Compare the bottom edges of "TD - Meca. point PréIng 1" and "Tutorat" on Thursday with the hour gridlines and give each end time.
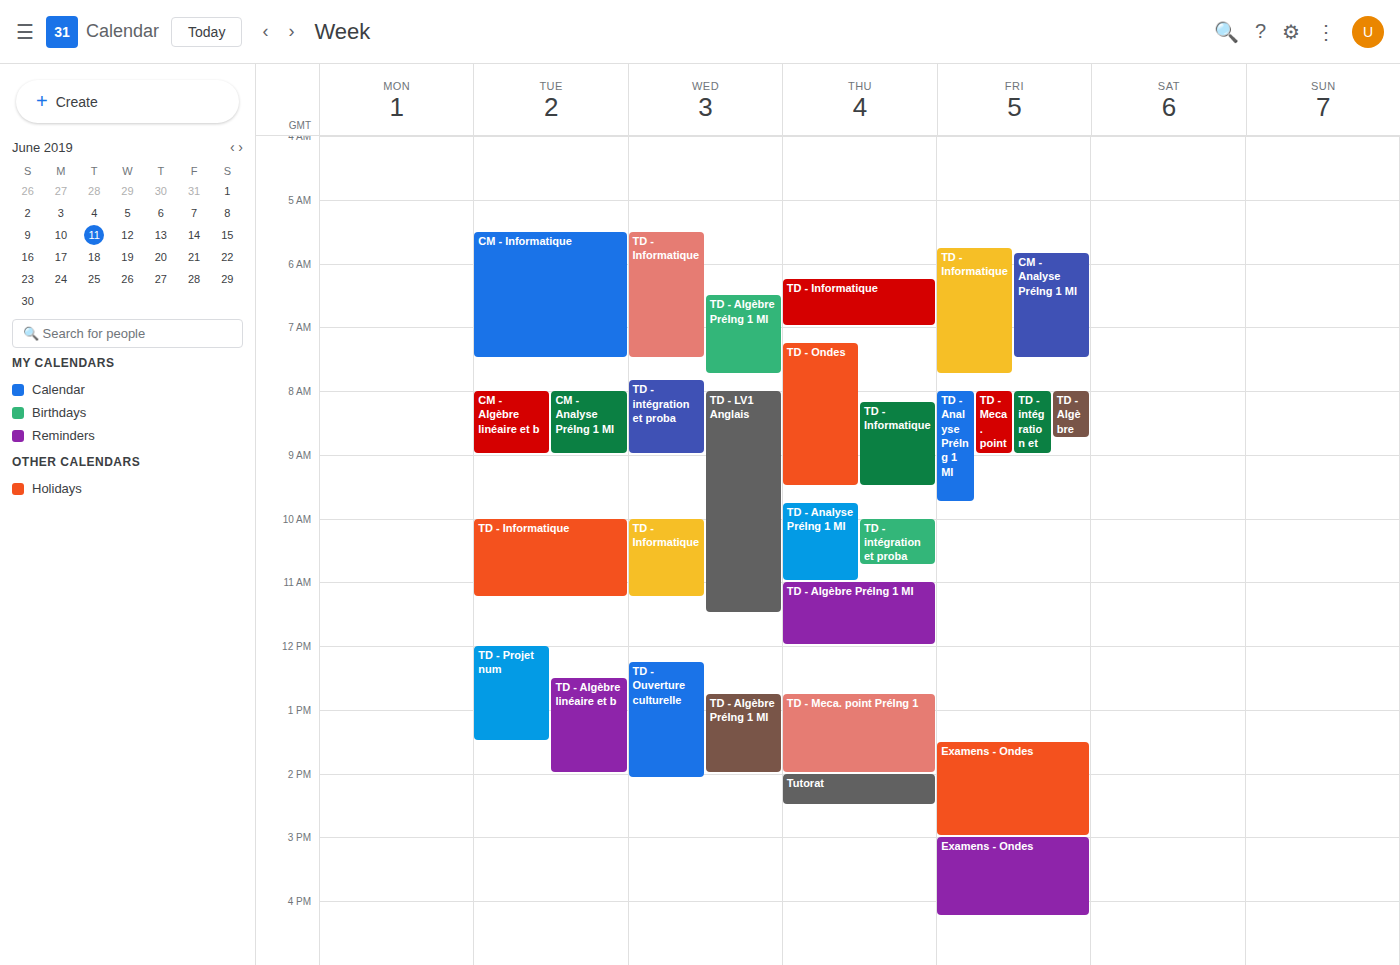
"TD - Meca. point PréIng 1": 2:00 PM, exactly on the 2 PM line. "Tutorat": 2:30 PM, halfway between the 2 PM and 3 PM lines.